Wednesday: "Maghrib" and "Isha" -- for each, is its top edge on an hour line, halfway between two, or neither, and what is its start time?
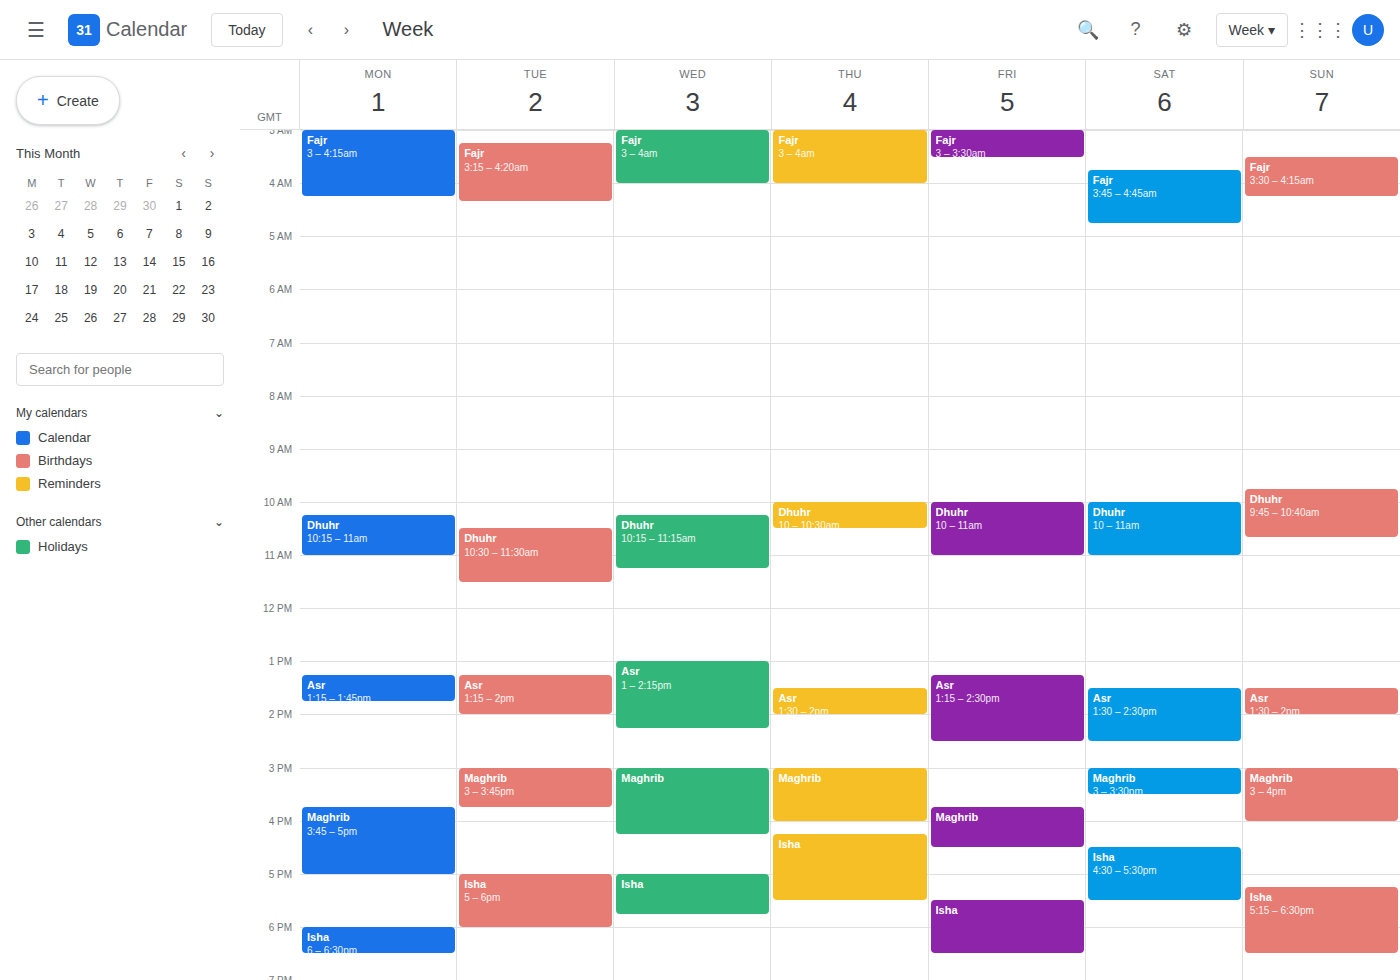
"Maghrib": 3:00 PM, exactly on the 3 PM line. "Isha": 5:00 PM, exactly on the 5 PM line.